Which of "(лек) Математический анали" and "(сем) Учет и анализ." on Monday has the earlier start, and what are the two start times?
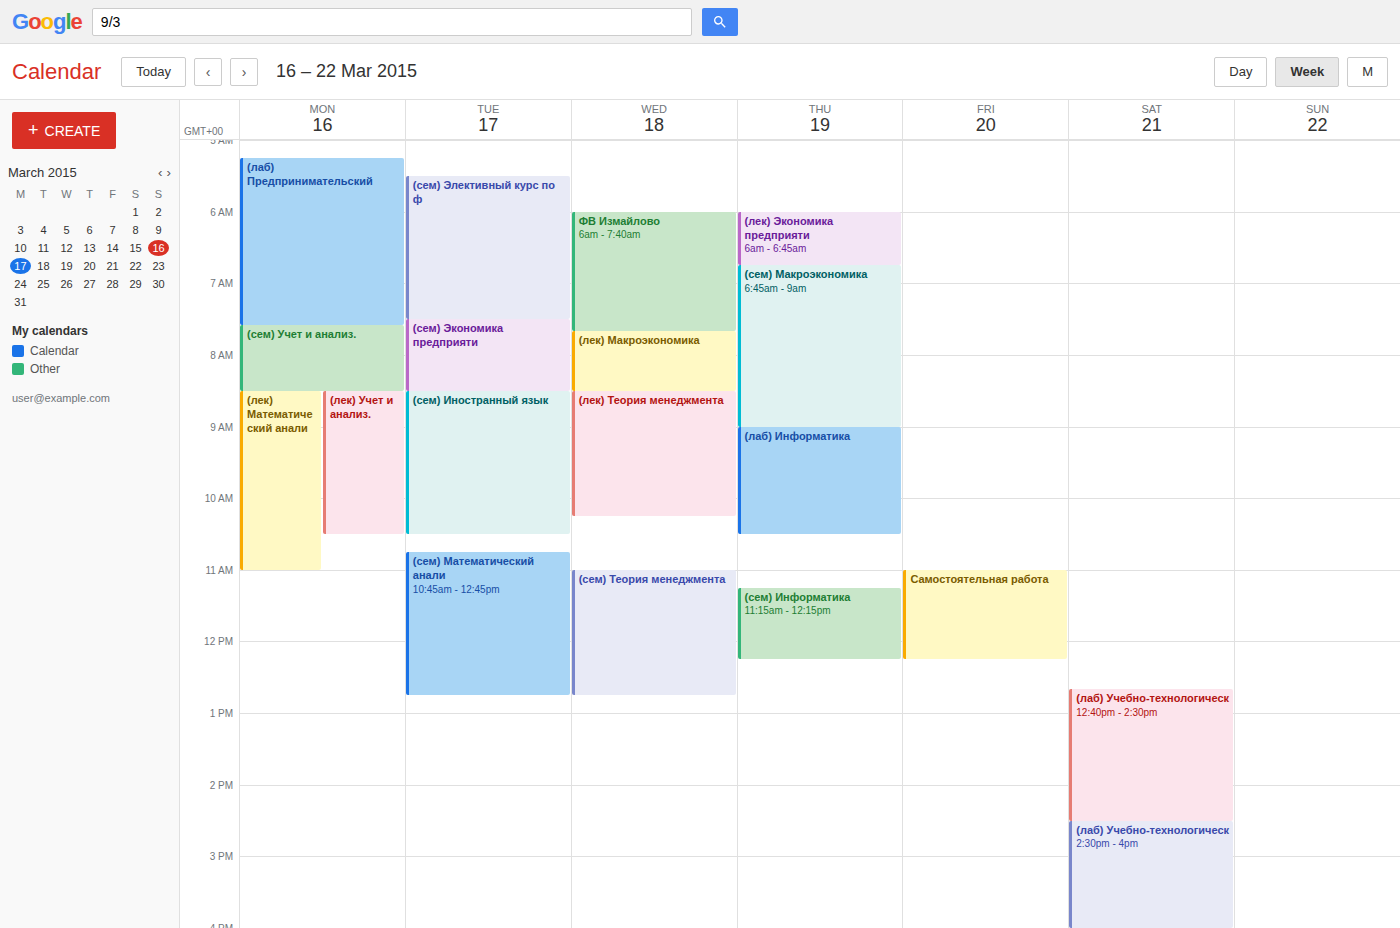
"(сем) Учет и анализ." 7:35 AM; "(лек) Математический анали" 8:30 AM.